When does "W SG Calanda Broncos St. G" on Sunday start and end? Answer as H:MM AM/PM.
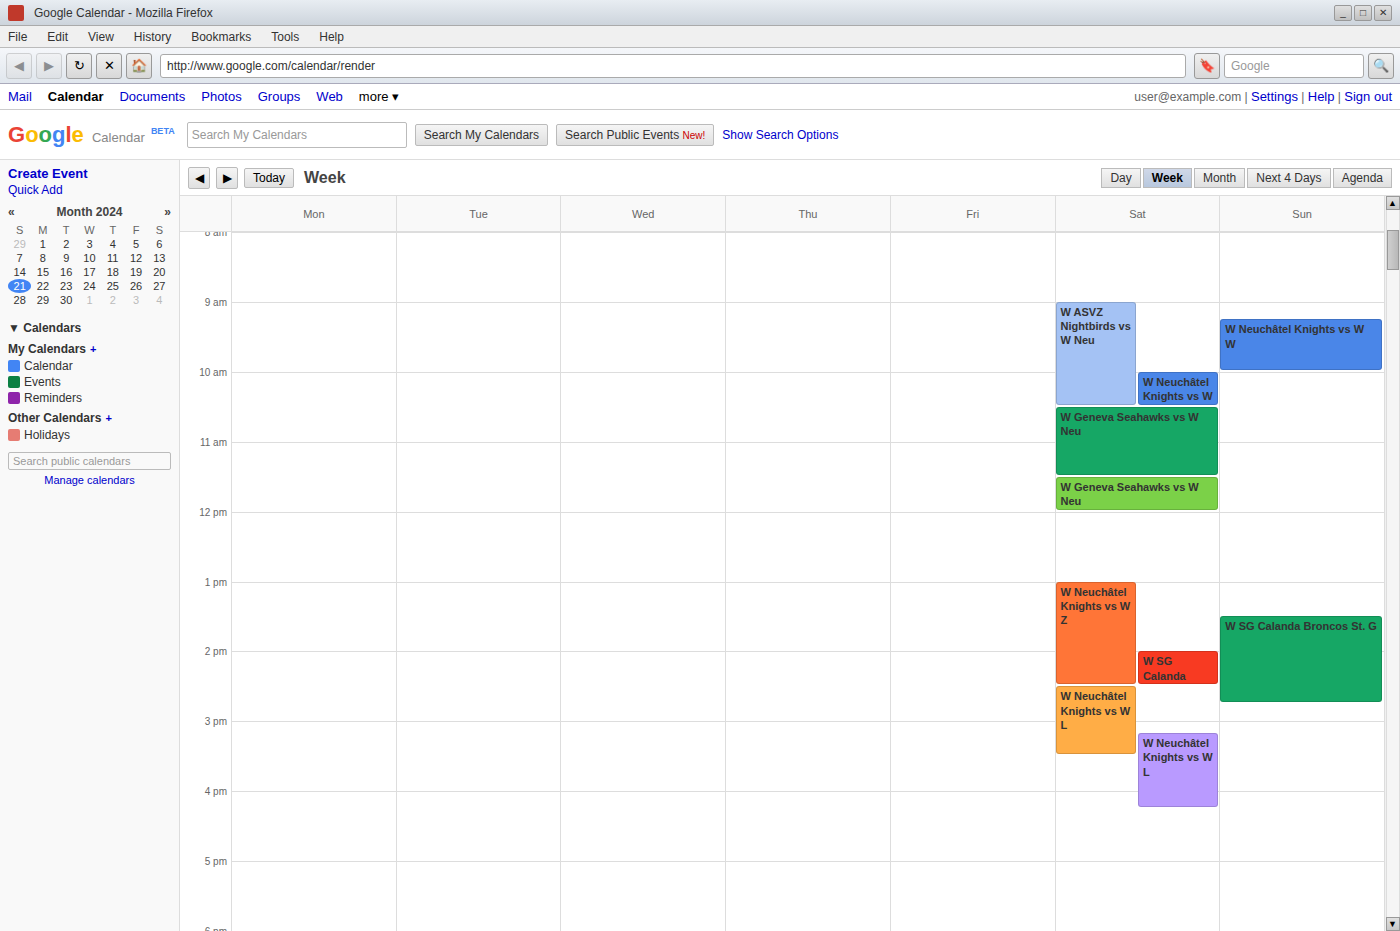
1:30 PM to 2:45 PM